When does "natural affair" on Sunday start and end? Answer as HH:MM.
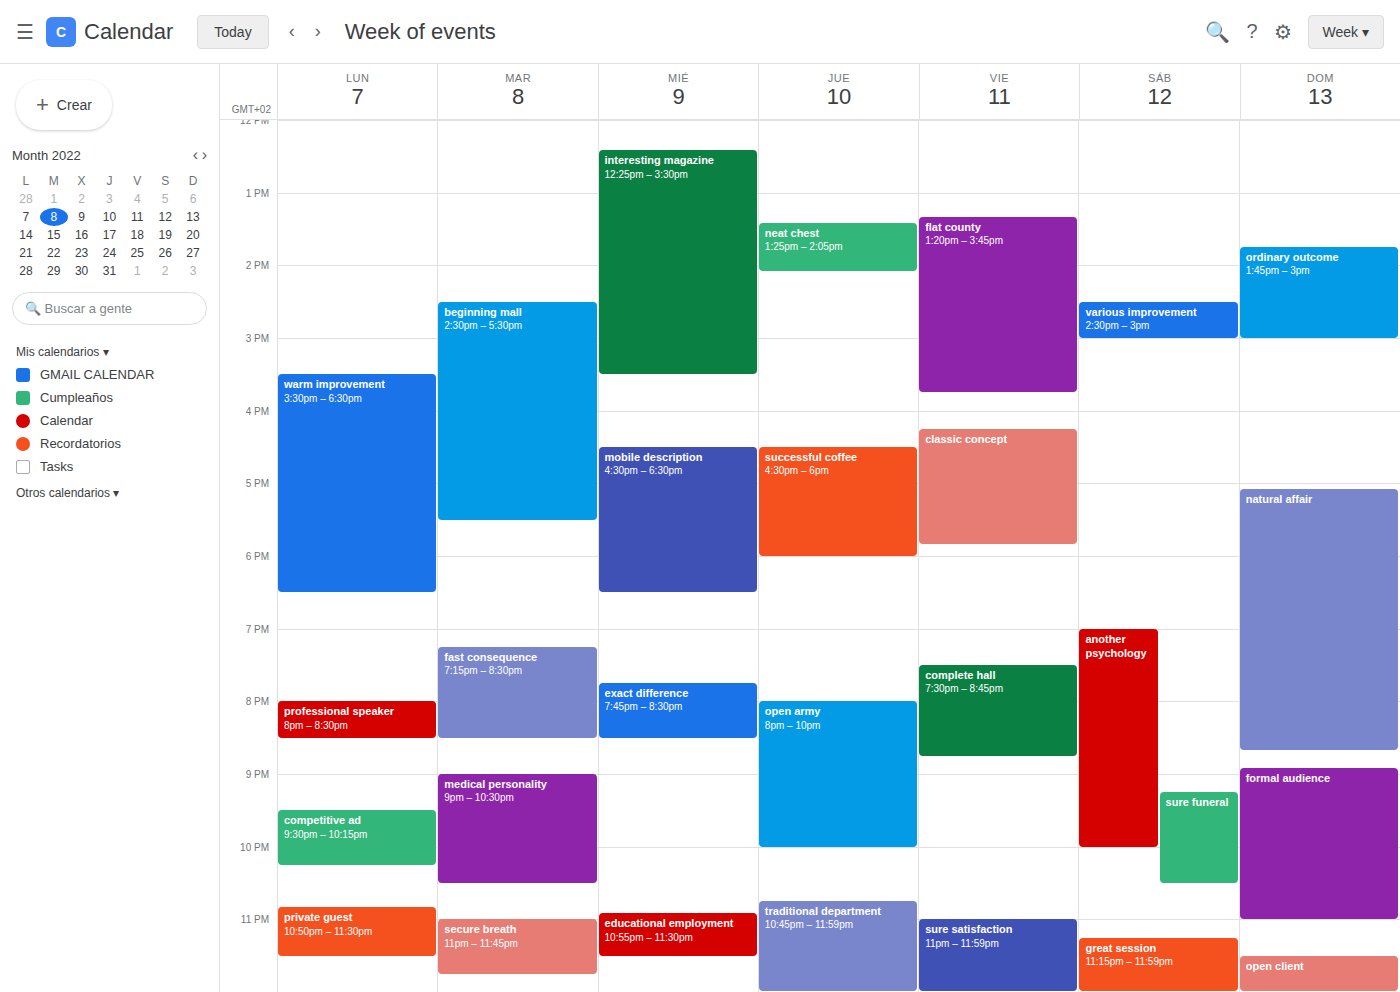
17:05 to 20:40